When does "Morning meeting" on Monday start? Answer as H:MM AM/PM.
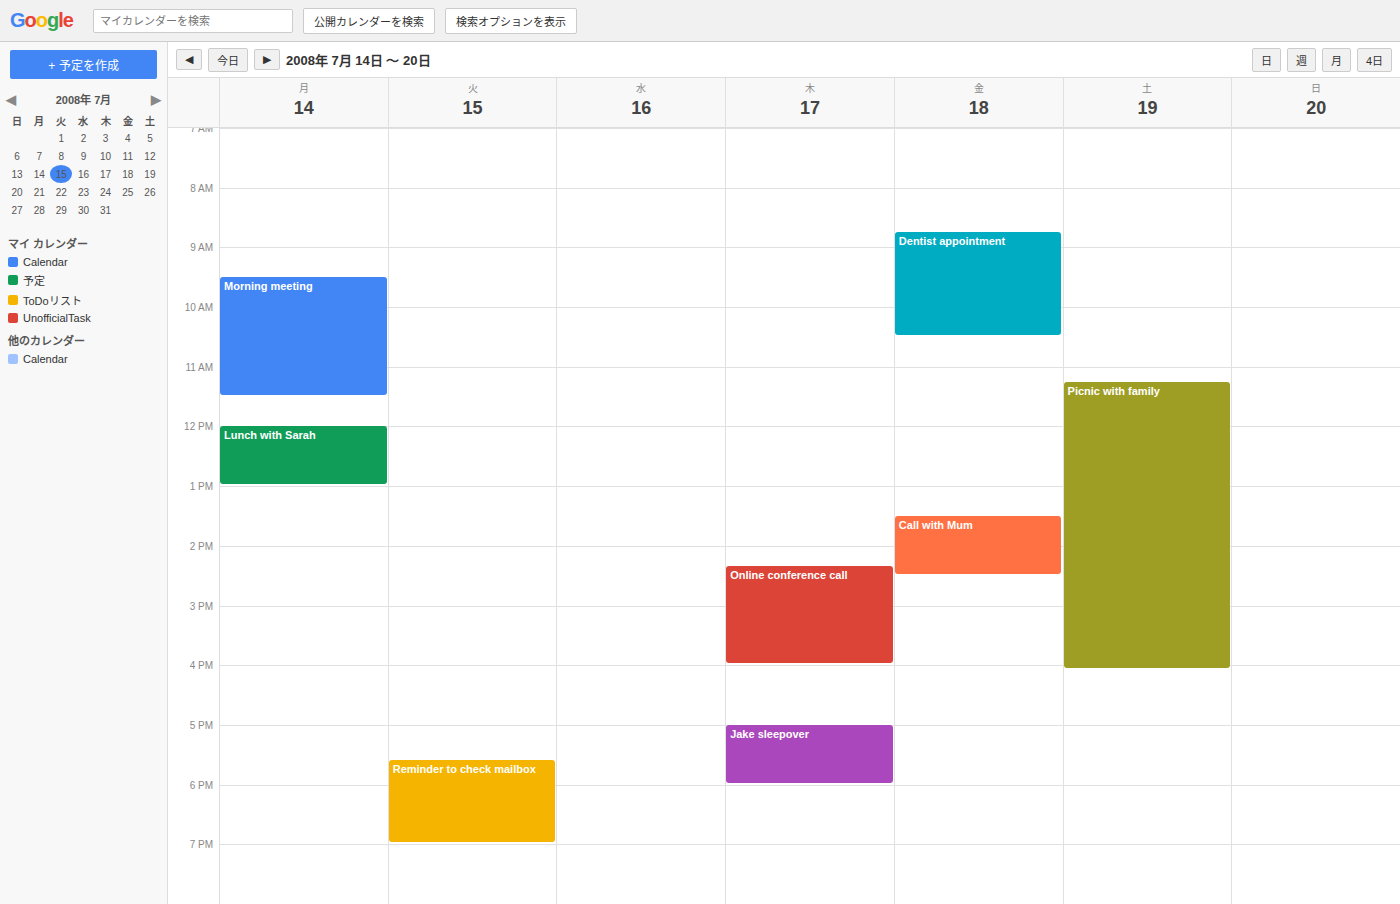
9:30 AM